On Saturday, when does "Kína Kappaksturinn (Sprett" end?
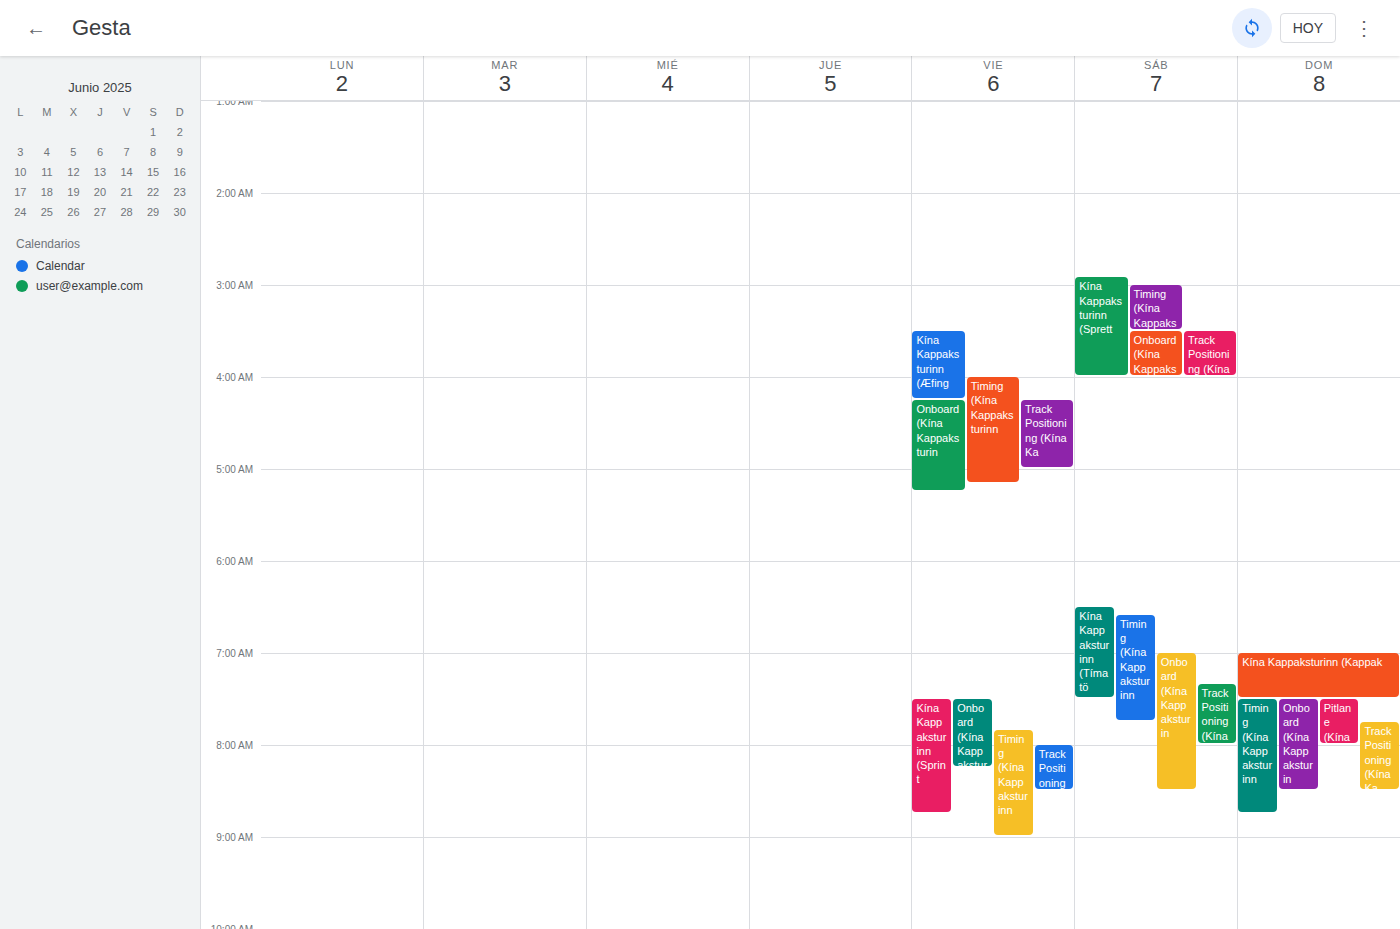
4:00 AM